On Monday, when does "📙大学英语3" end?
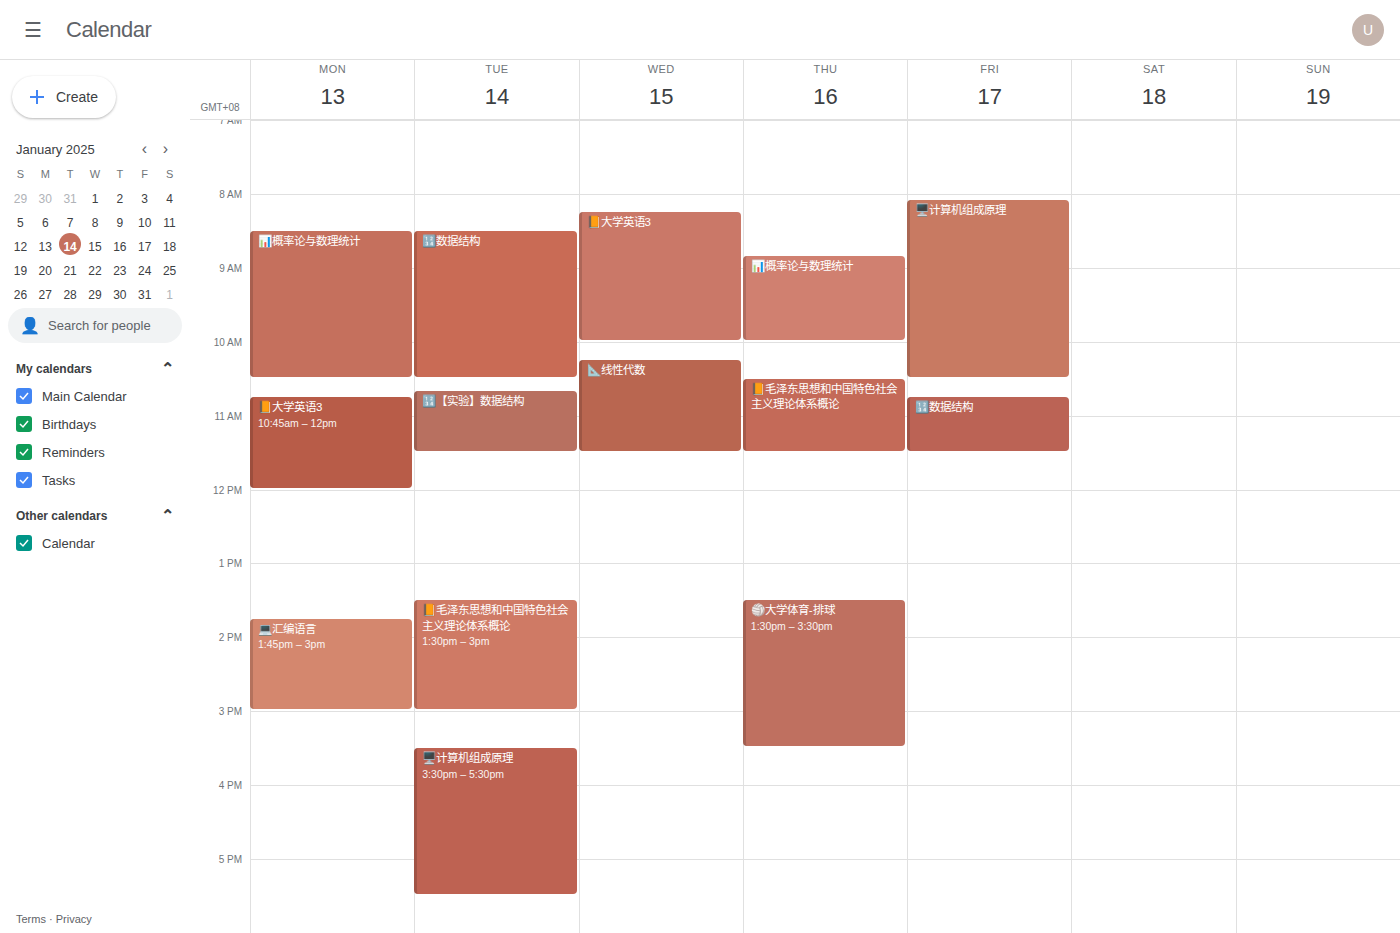
12:00